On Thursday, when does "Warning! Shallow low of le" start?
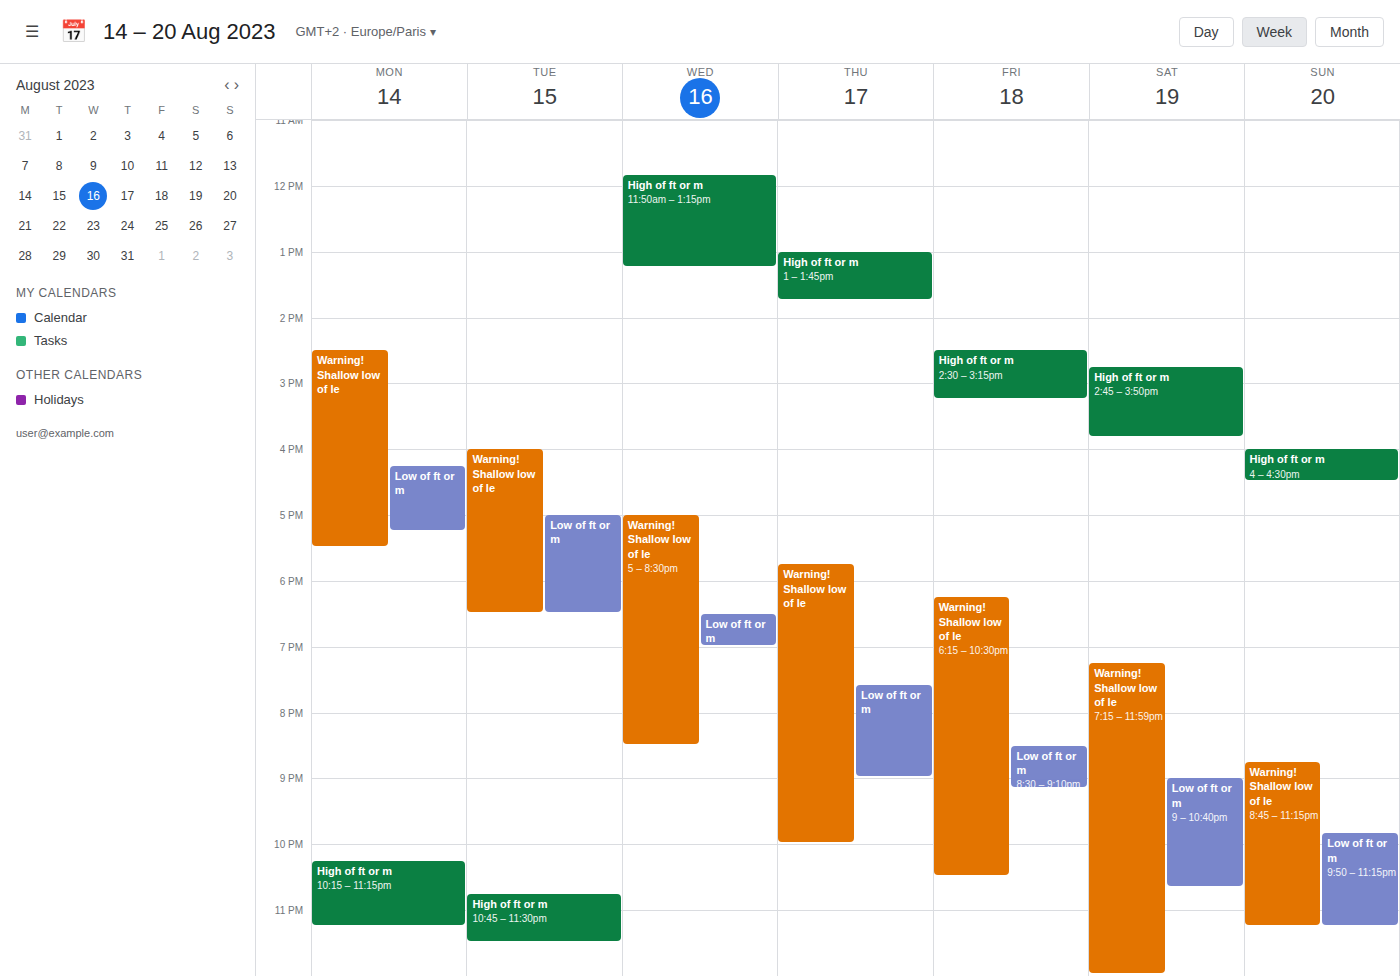
5:45 PM